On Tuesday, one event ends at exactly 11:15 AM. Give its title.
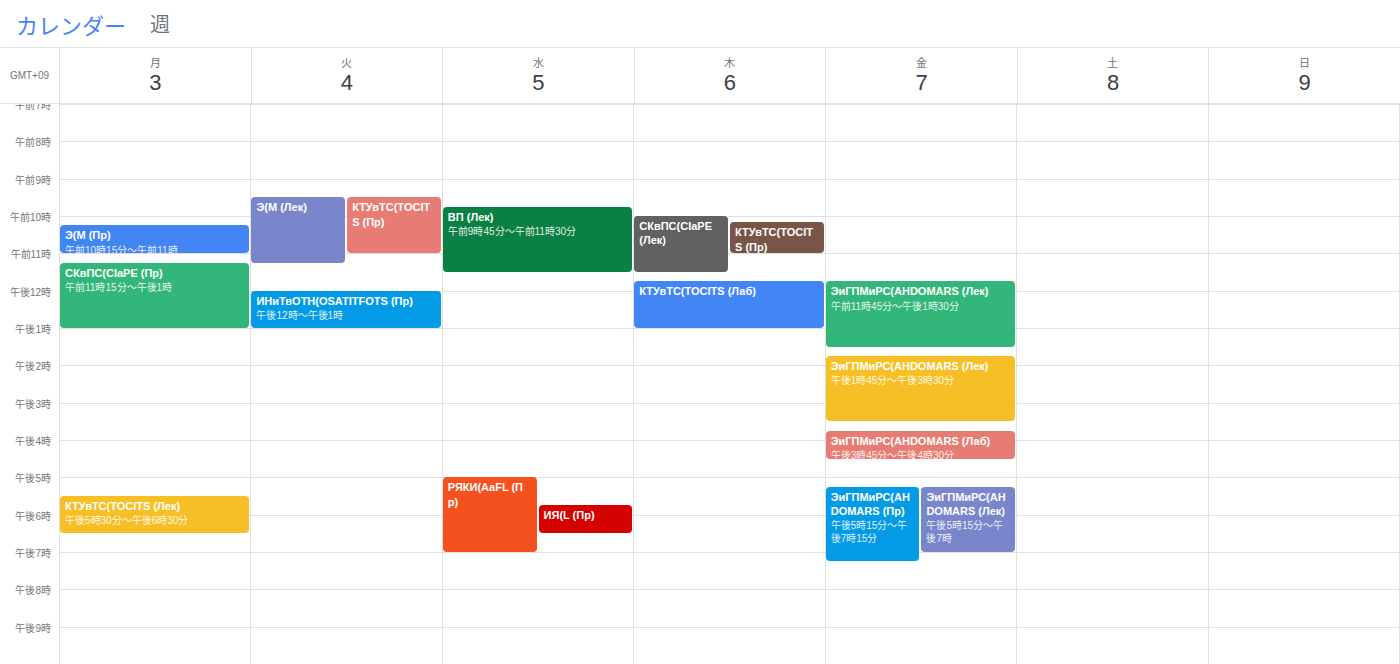
"Э(M (Лек)"